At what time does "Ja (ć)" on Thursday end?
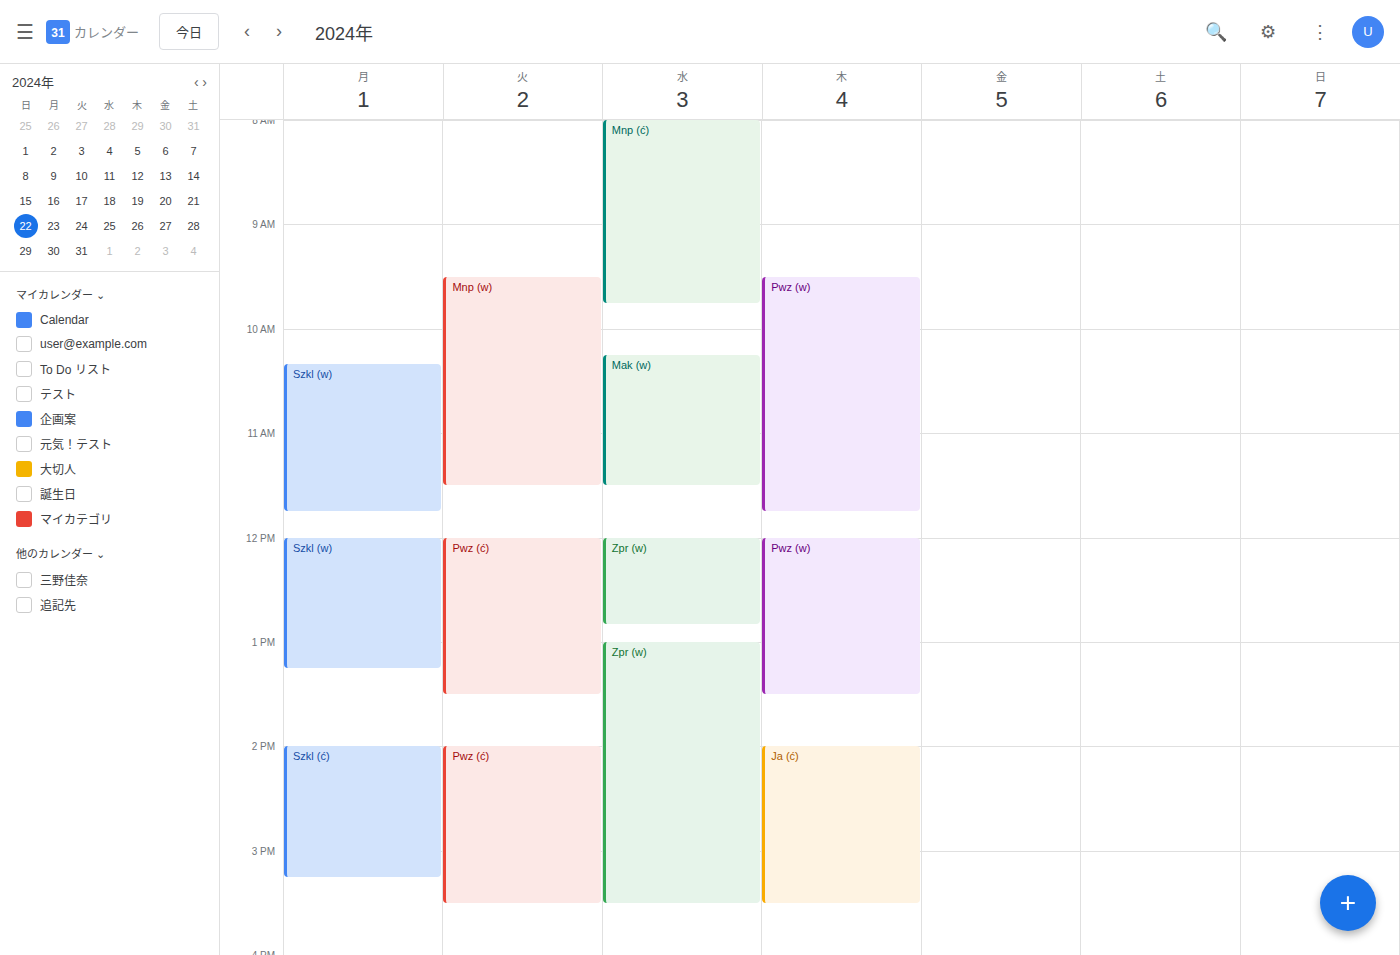
15:30